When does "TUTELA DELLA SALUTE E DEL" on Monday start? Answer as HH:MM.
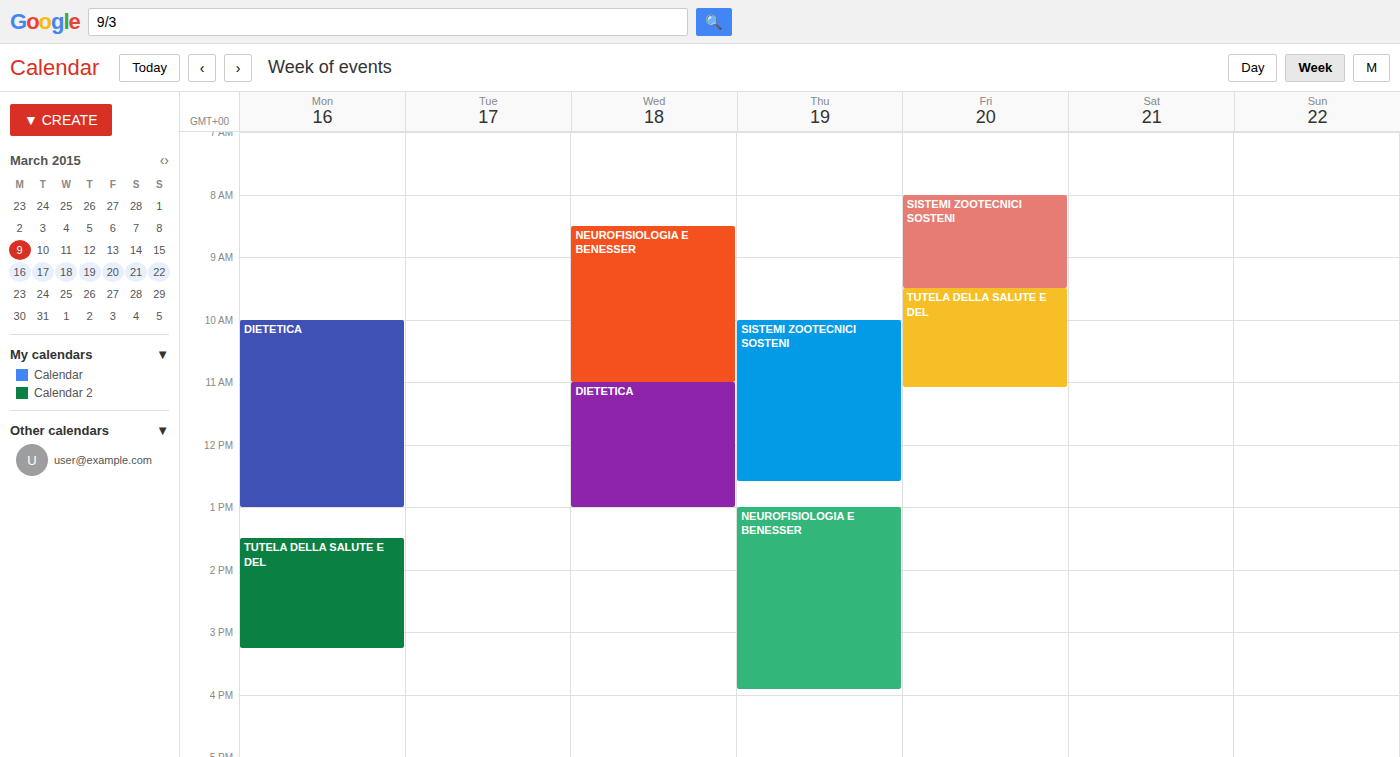
13:30